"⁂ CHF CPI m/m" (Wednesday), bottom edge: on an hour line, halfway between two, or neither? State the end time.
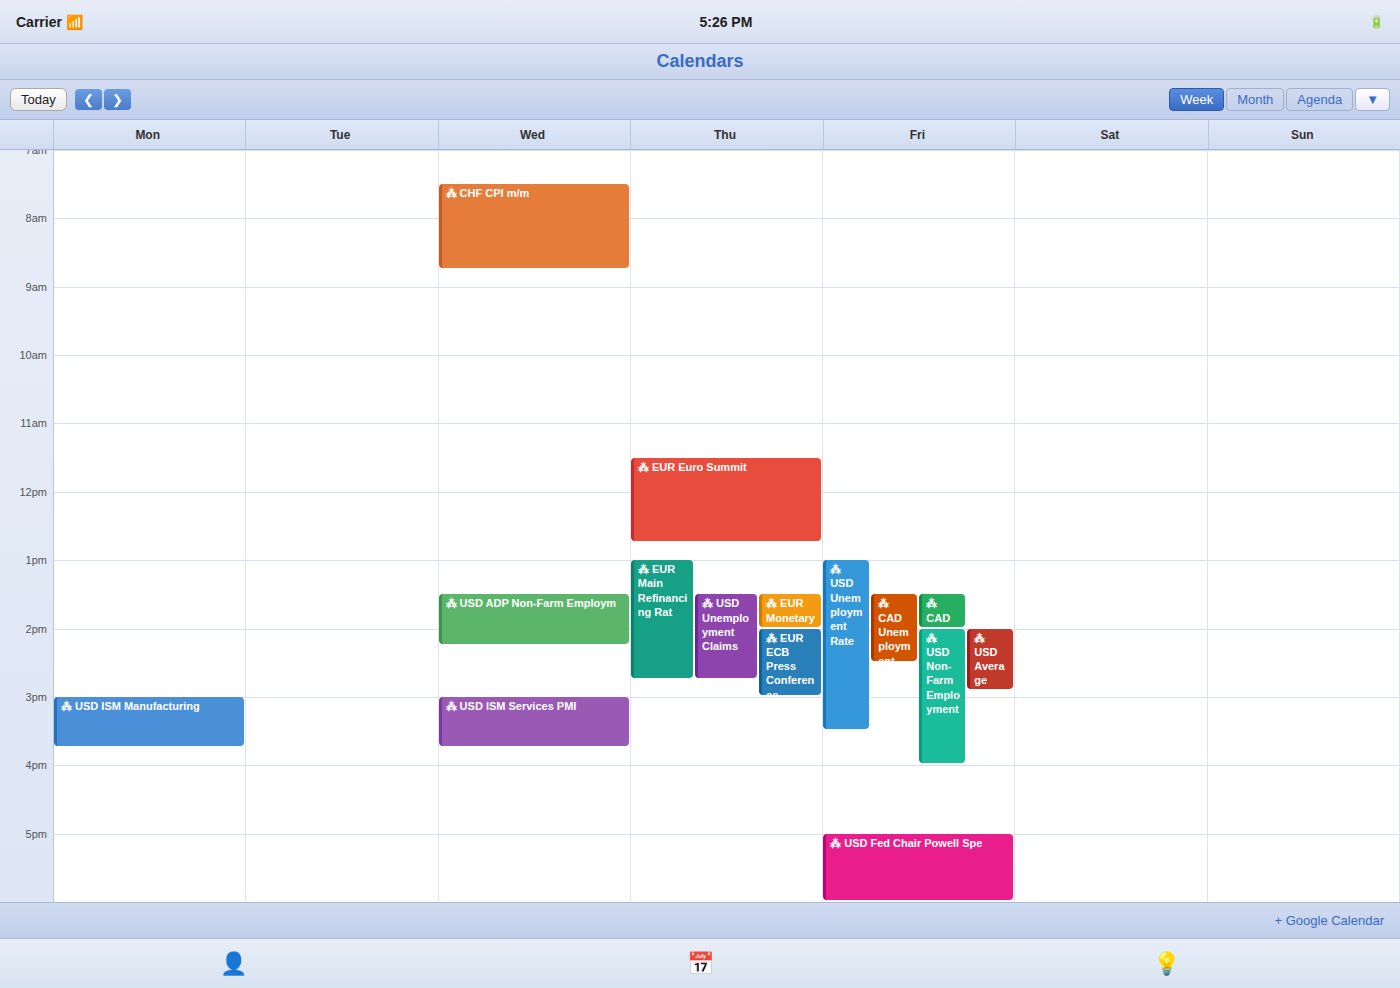
08:45 -- neither: three quarters of the way from the 08:00 line to the 09:00 line.